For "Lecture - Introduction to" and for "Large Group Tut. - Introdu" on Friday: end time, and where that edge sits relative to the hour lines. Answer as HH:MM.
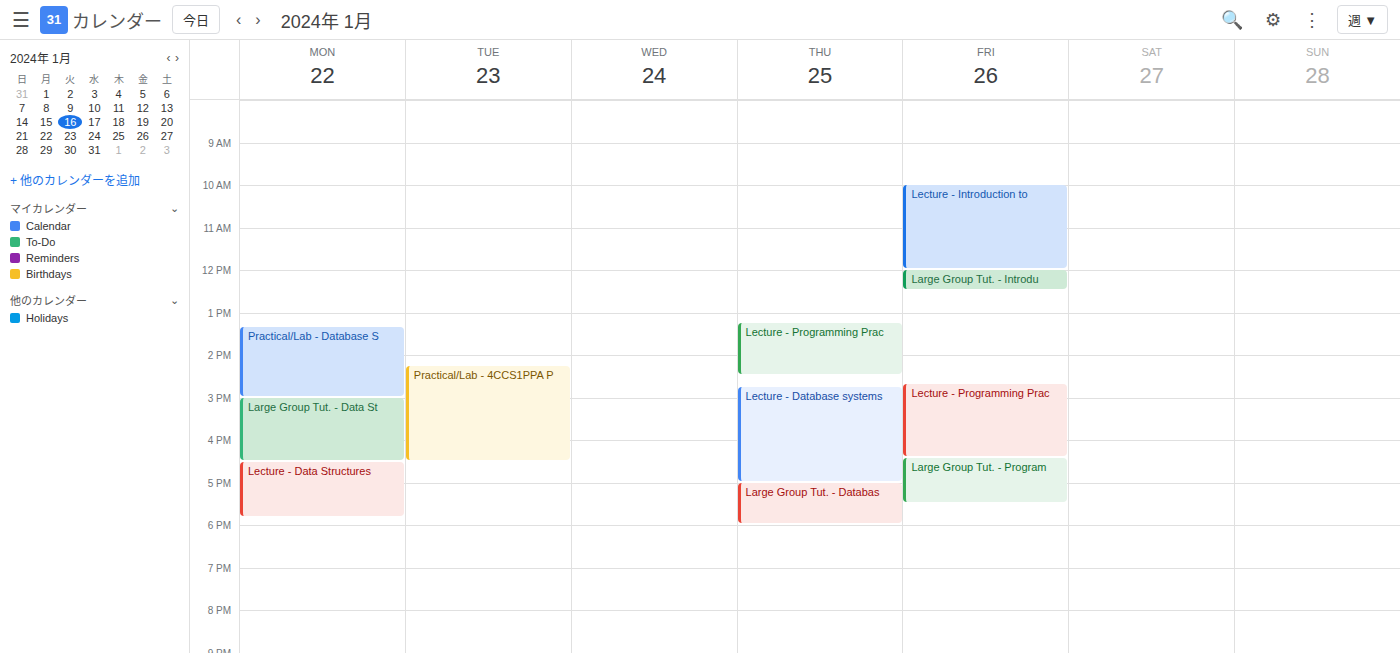
"Lecture - Introduction to": 12:00, exactly on the 12:00 line. "Large Group Tut. - Introdu": 12:30, halfway between the 12:00 and 13:00 lines.